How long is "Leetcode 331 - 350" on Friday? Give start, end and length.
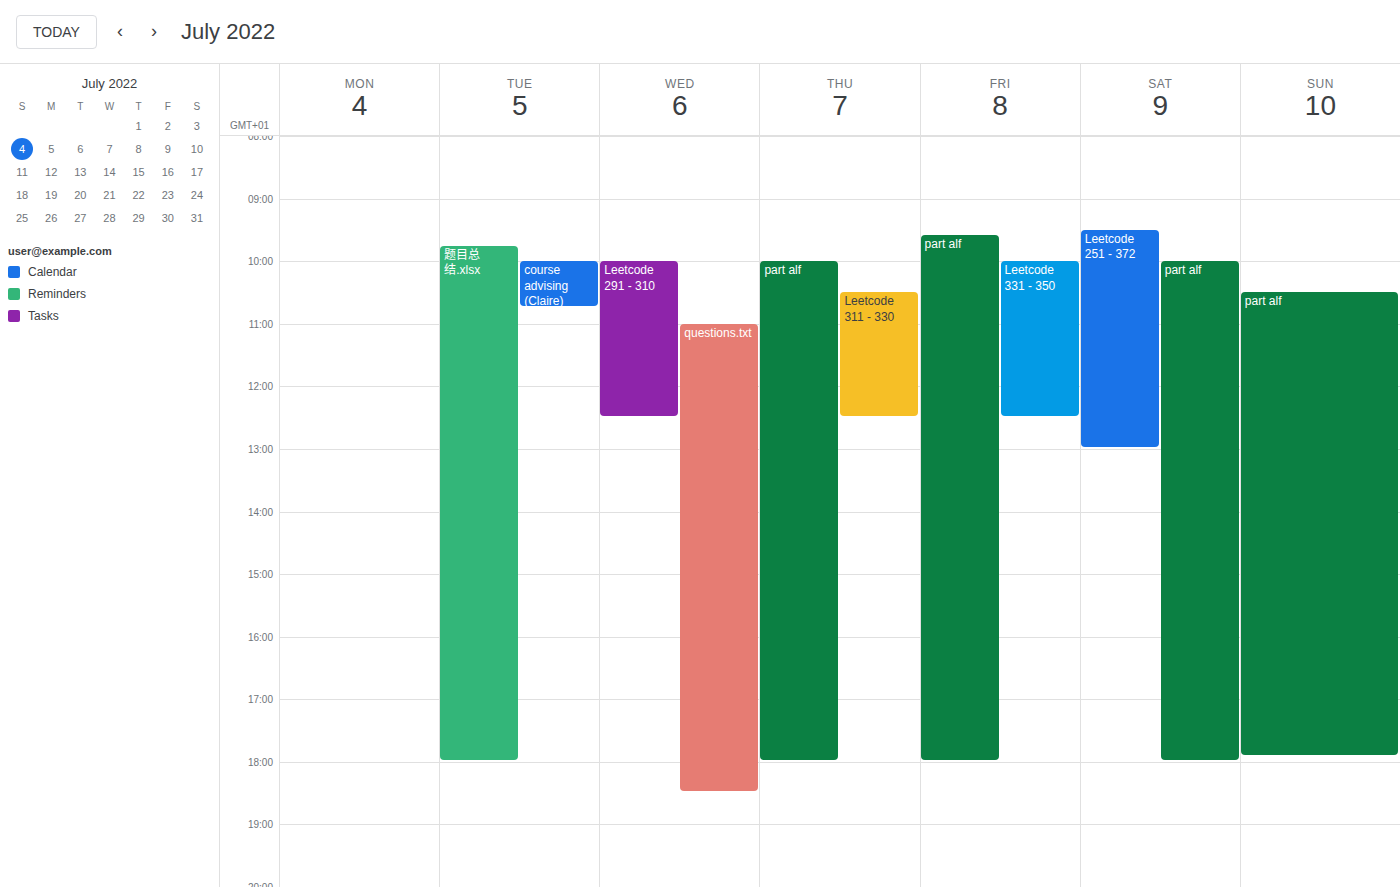
10:00 AM to 12:30 PM, 2 hours 30 minutes